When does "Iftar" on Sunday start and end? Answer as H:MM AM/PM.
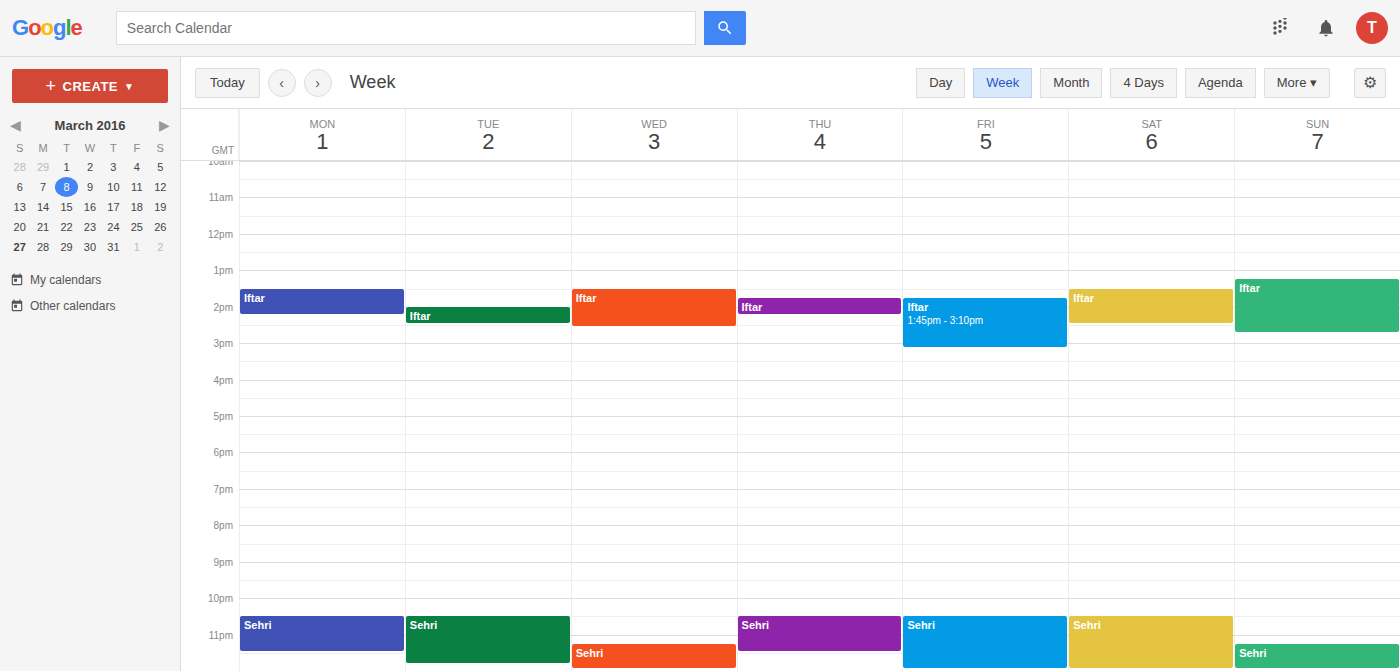
1:15 PM to 2:45 PM